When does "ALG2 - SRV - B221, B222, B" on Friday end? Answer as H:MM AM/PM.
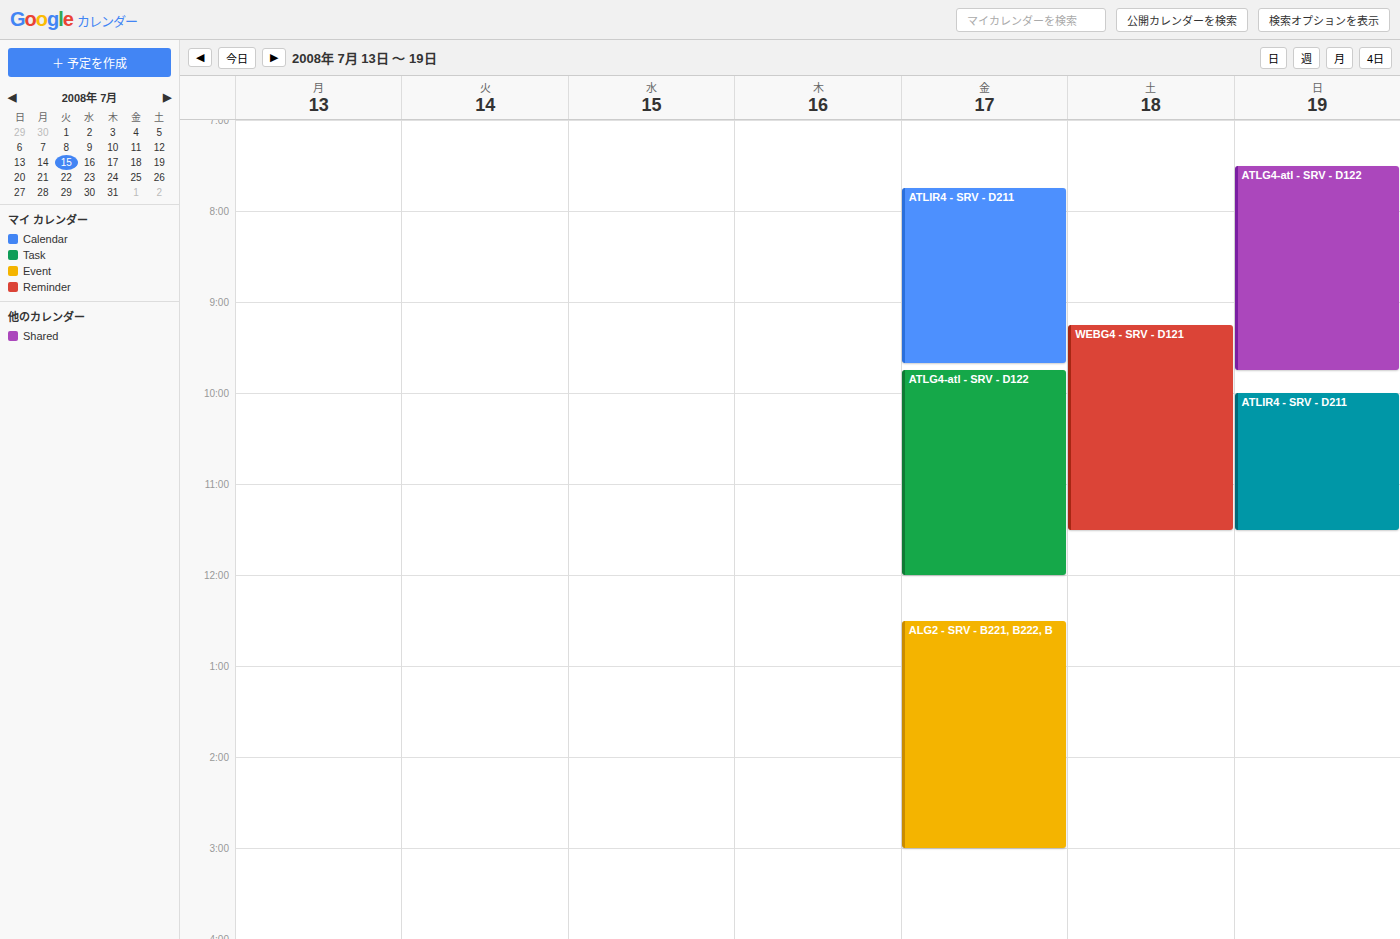
3:00 PM